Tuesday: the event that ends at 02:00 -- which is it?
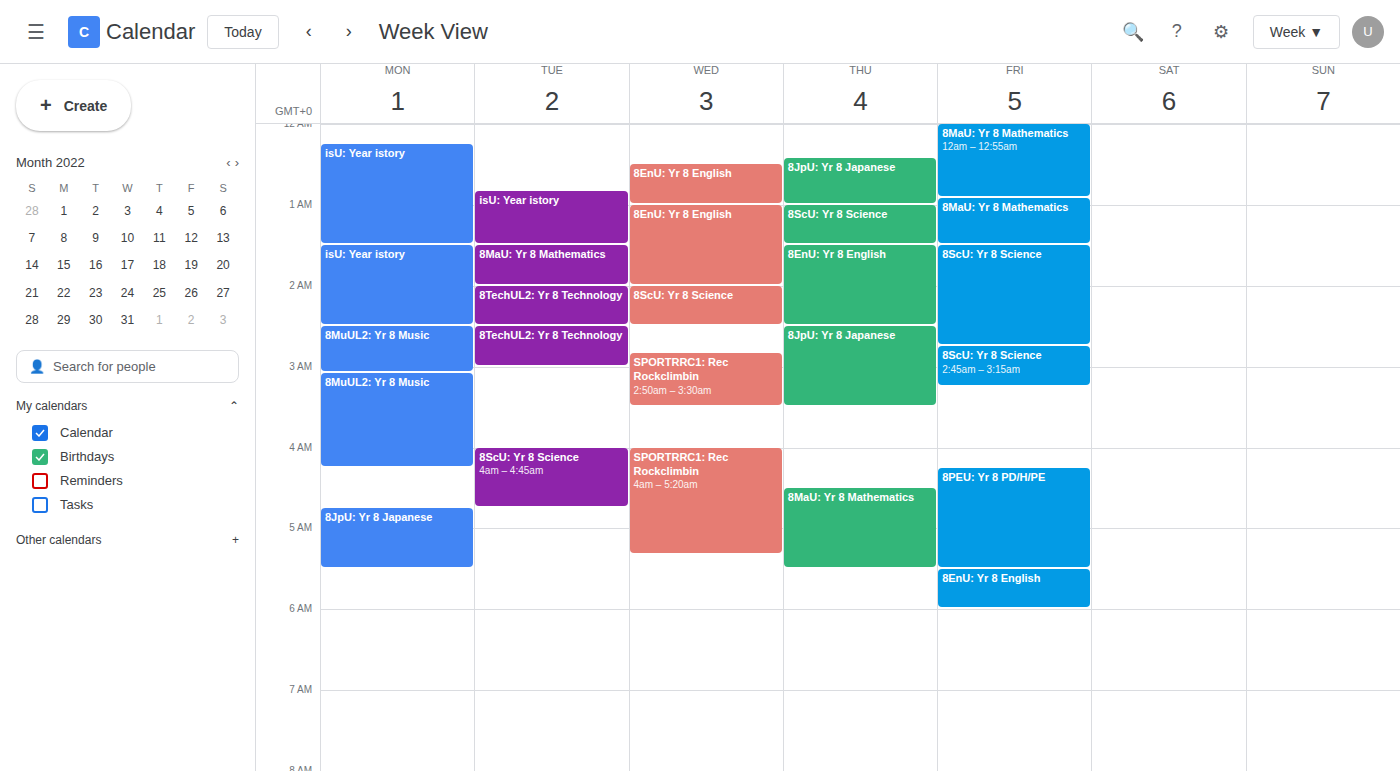
"8MaU: Yr 8 Mathematics"